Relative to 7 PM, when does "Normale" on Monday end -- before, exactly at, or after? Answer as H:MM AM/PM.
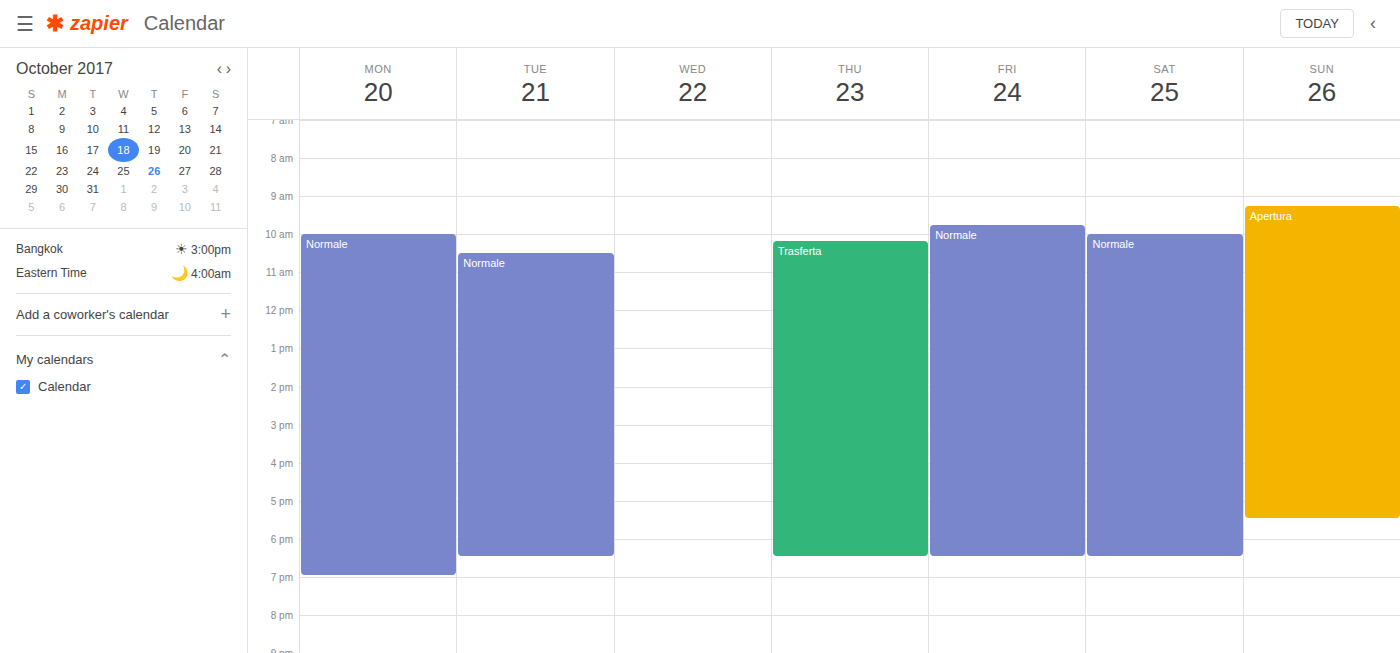
7:00 PM -- exactly at 7 PM, on the 7 PM line.